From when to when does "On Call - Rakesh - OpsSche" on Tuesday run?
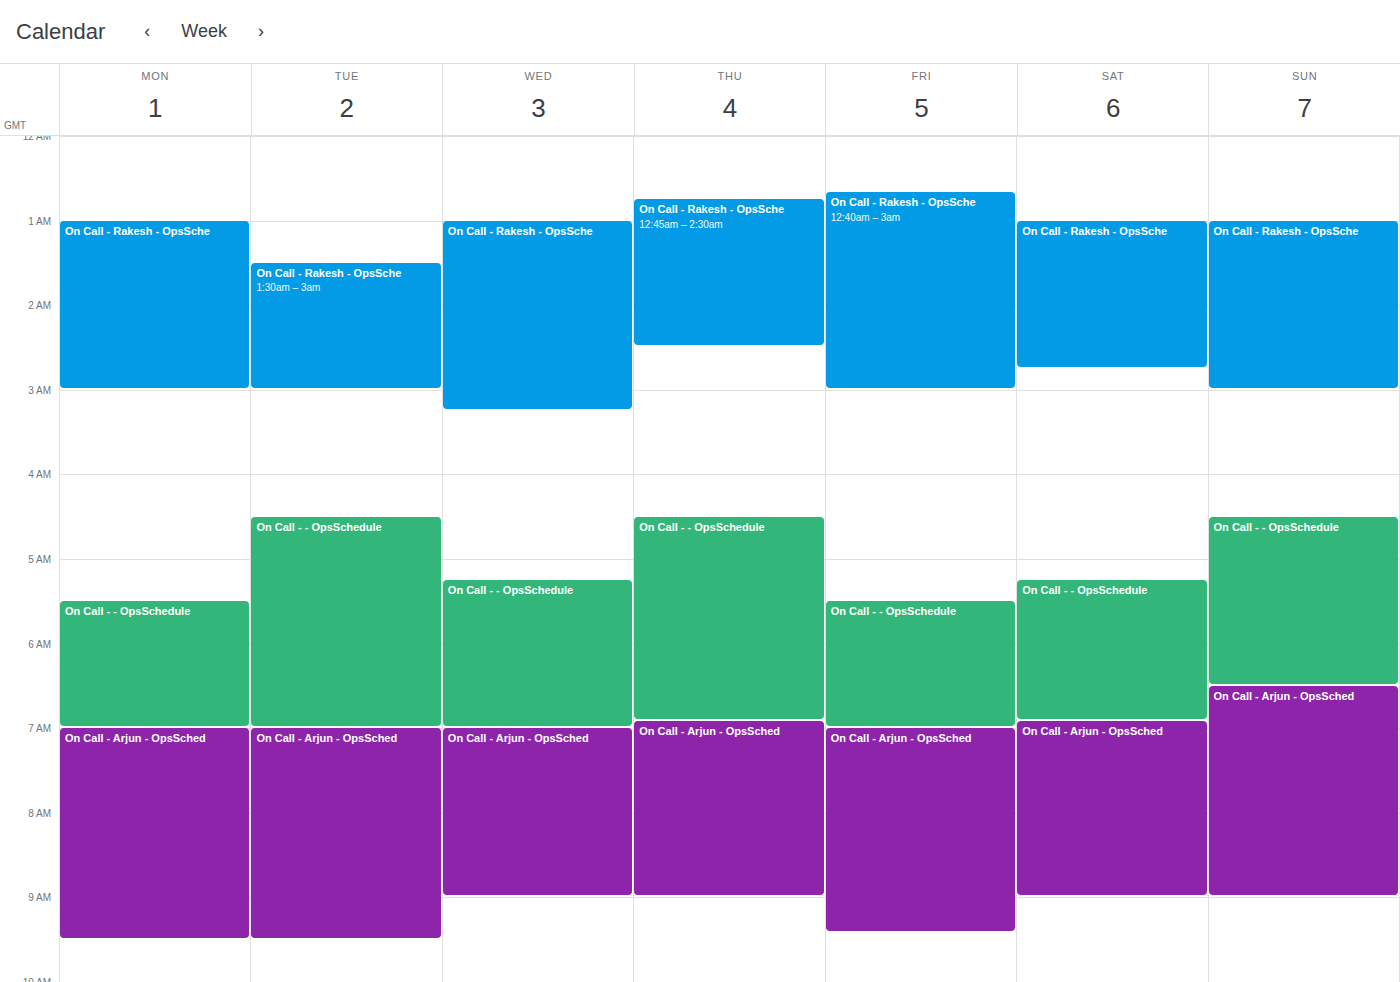
1:30 AM to 3:00 AM